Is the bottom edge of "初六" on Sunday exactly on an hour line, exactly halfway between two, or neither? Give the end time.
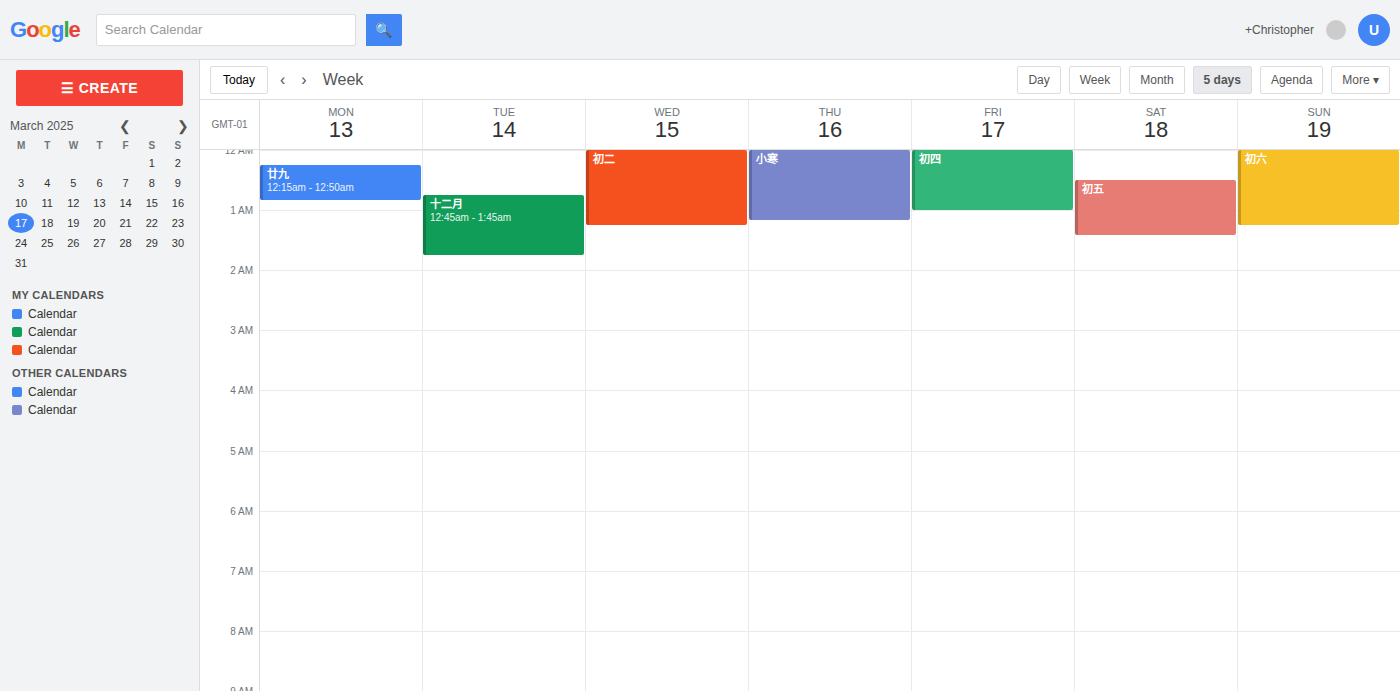
1:15 AM -- neither: a quarter of the way from the 1 AM line to the 2 AM line.